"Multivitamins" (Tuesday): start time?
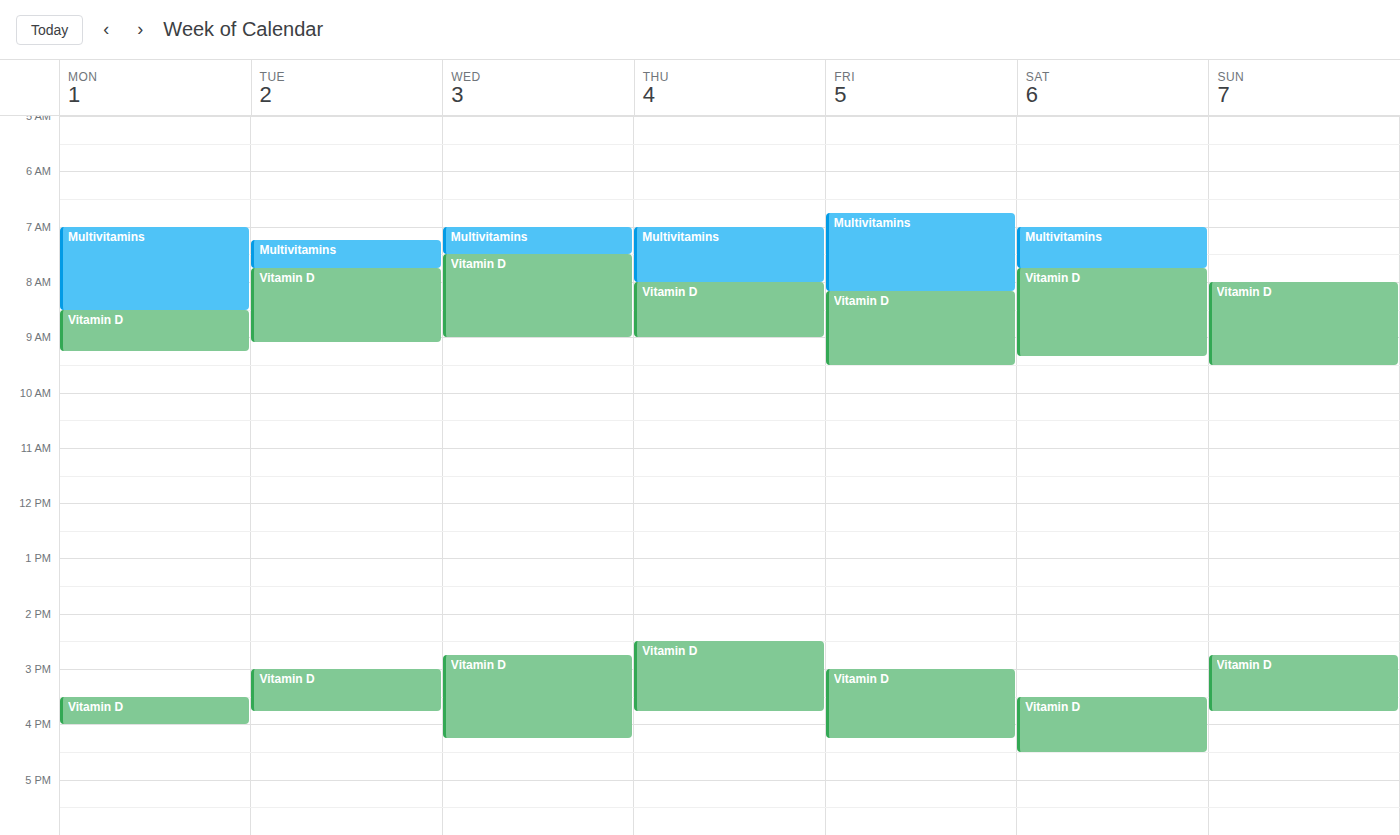
7:15 AM